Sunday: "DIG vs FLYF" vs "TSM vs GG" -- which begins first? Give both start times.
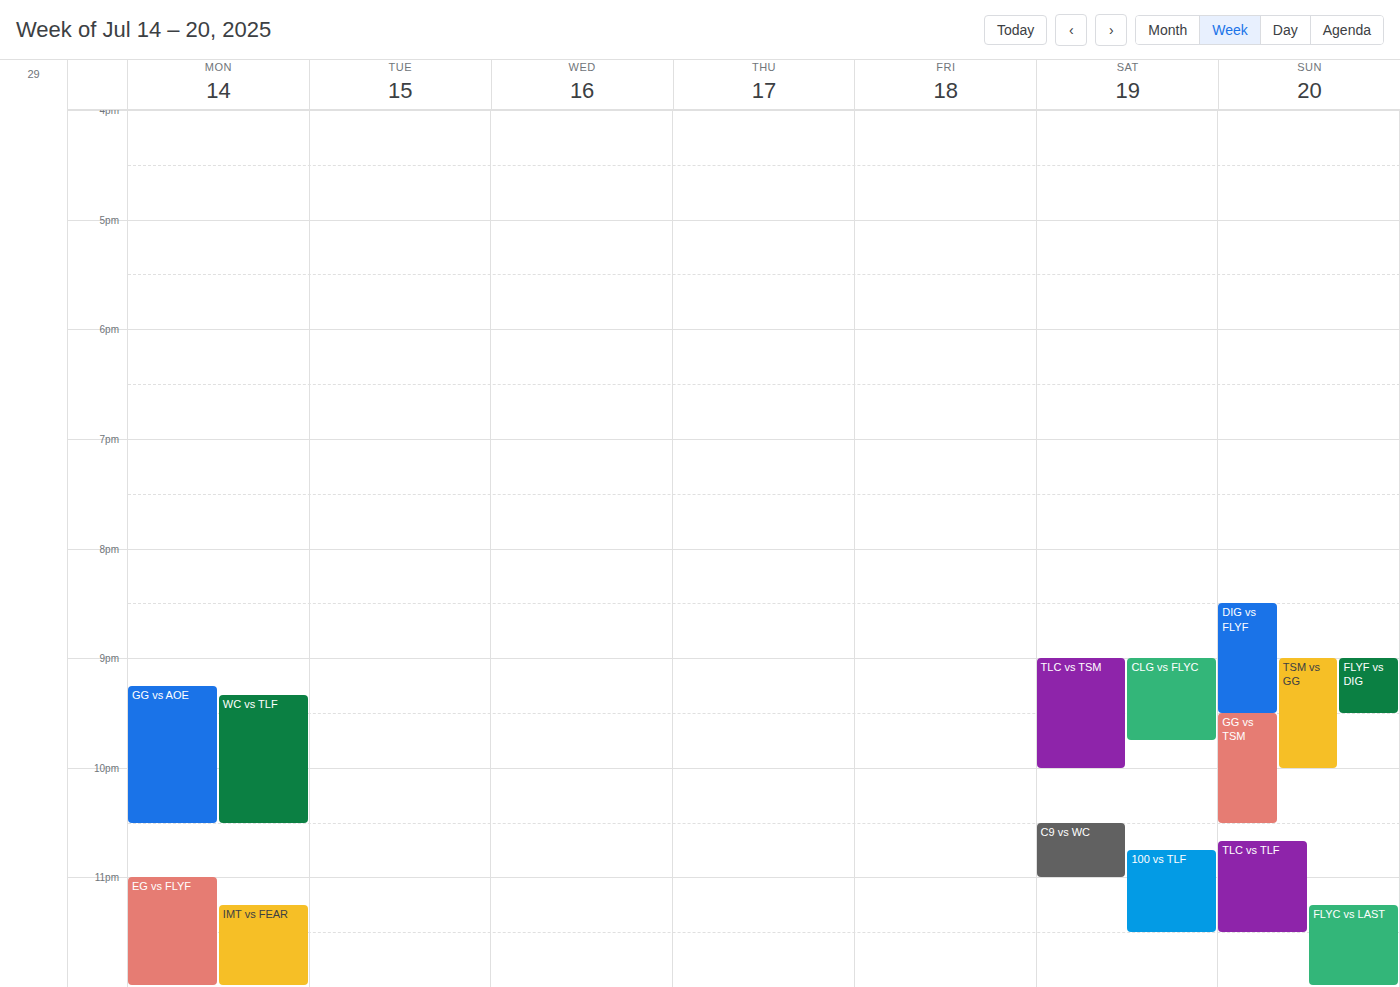
"DIG vs FLYF" 20:30; "TSM vs GG" 21:00.